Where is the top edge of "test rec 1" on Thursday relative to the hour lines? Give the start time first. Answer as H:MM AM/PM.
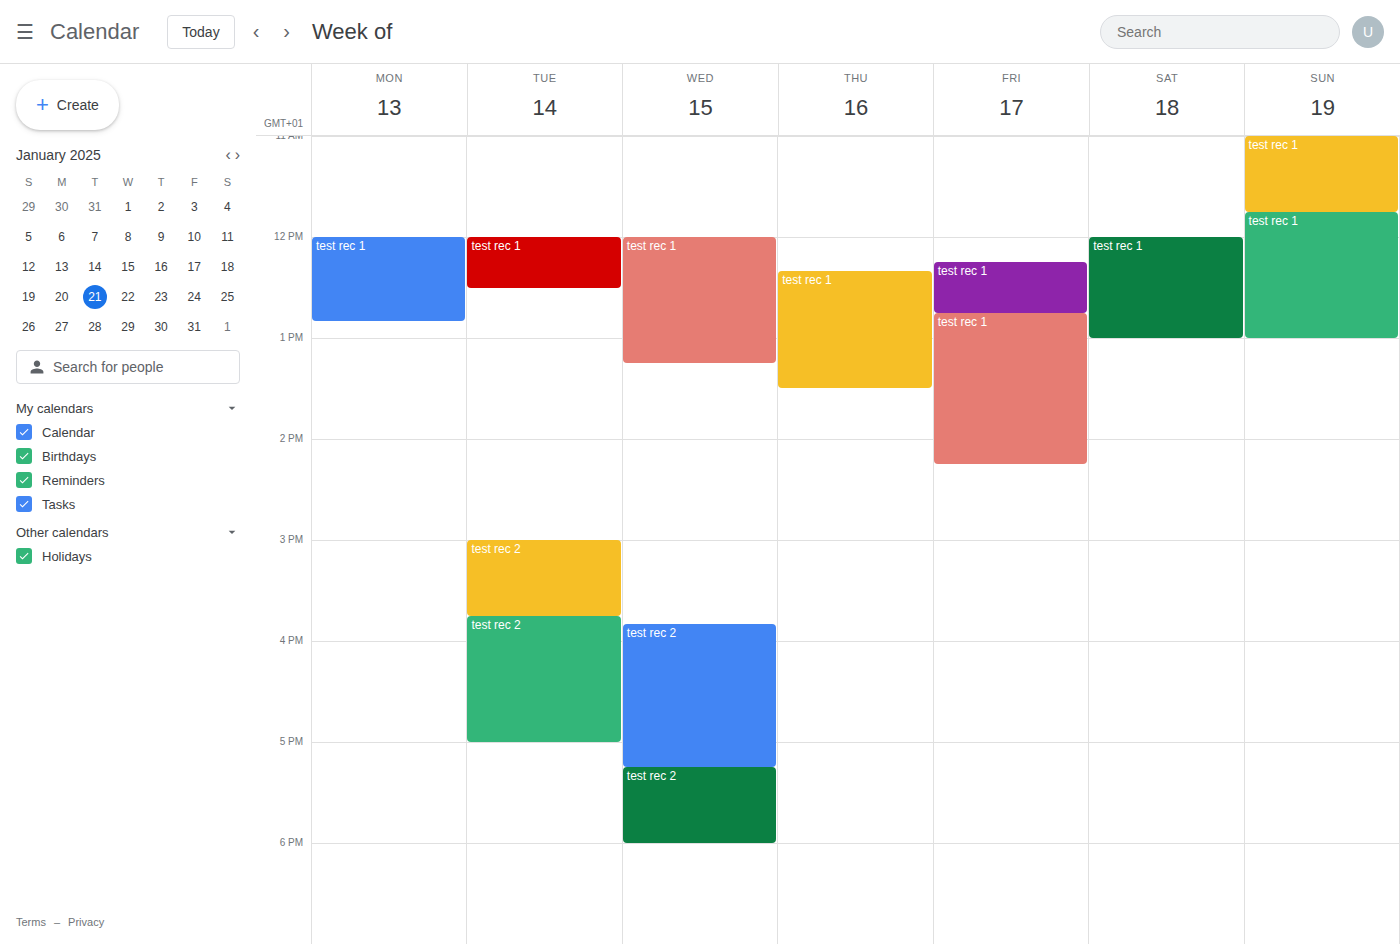
12:20 PM -- neither: 20 minutes below the 12 PM line and 40 minutes above the 1 PM line.